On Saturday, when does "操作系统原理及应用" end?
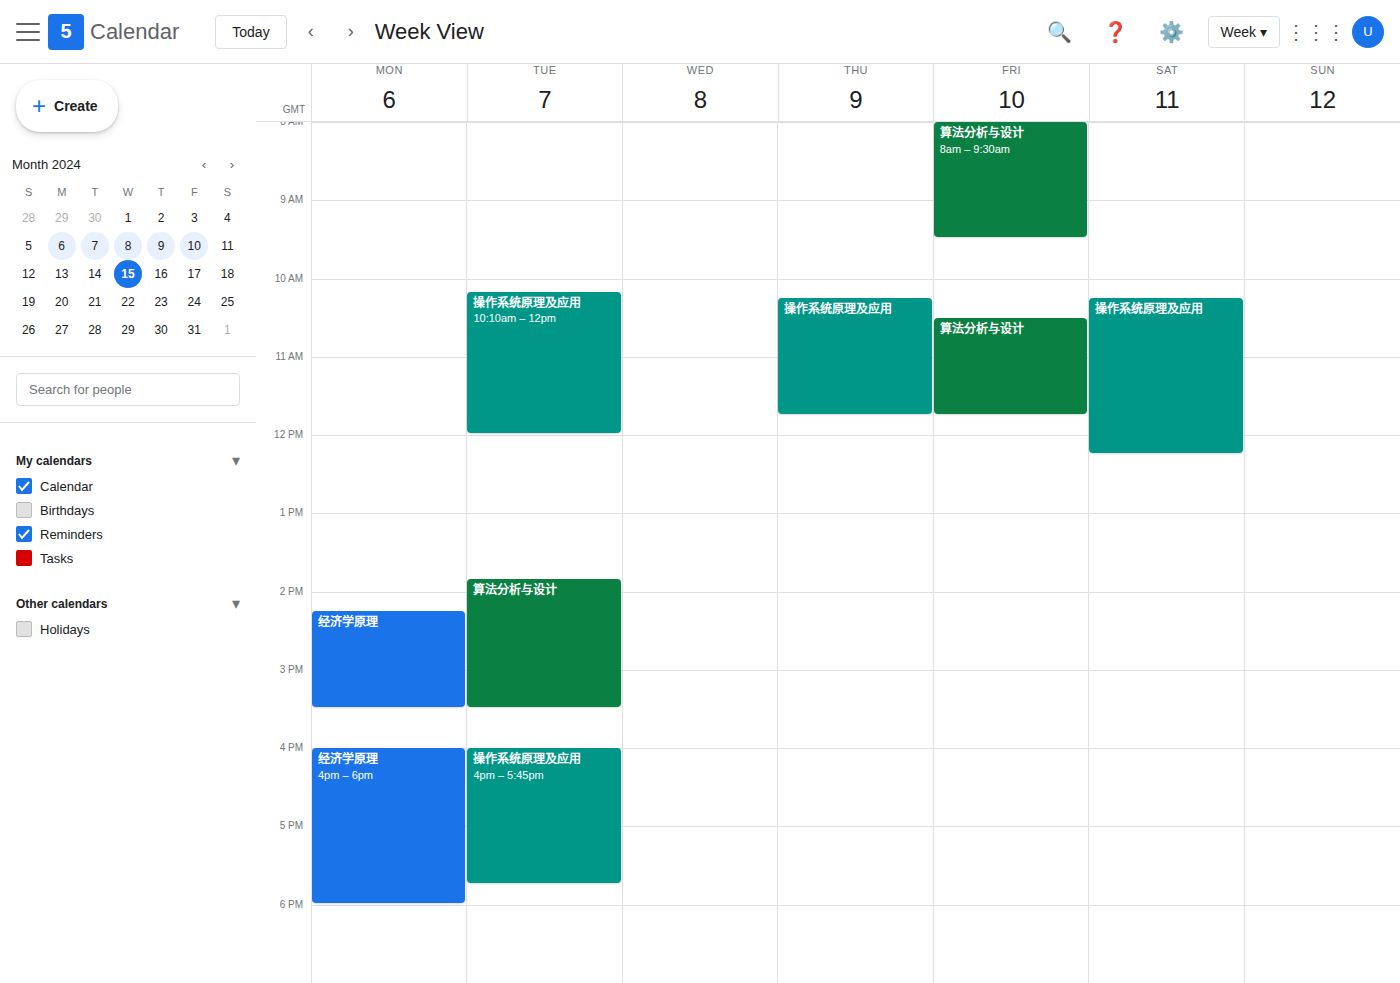
12:15 PM